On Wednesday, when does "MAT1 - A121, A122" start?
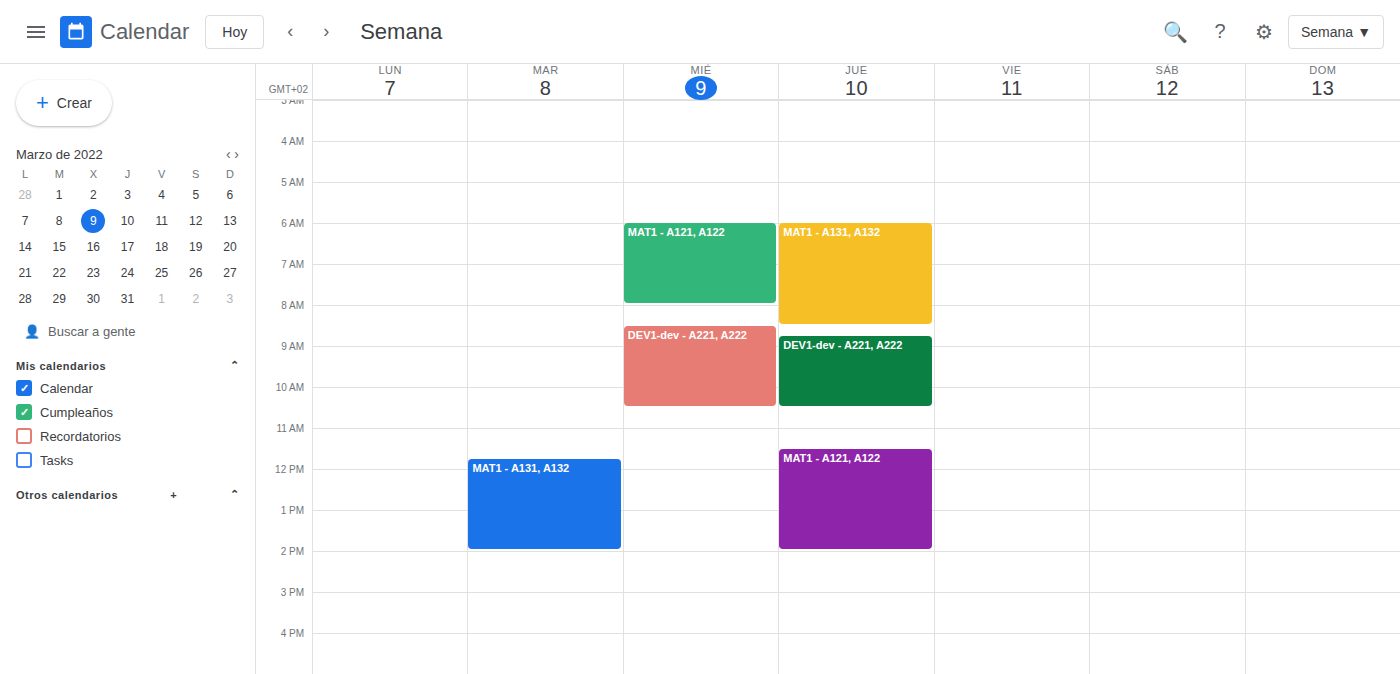
06:00